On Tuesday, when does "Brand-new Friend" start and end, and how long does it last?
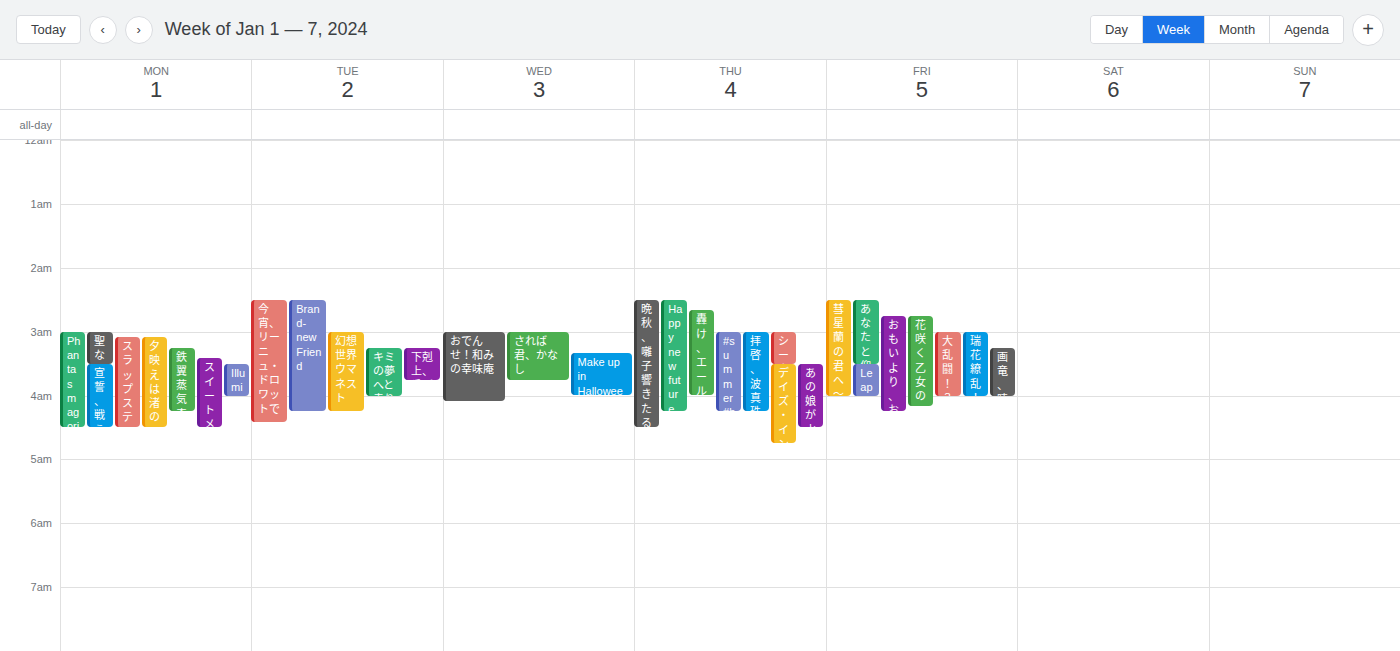
2:30 AM to 4:15 AM, 1 hour 45 minutes